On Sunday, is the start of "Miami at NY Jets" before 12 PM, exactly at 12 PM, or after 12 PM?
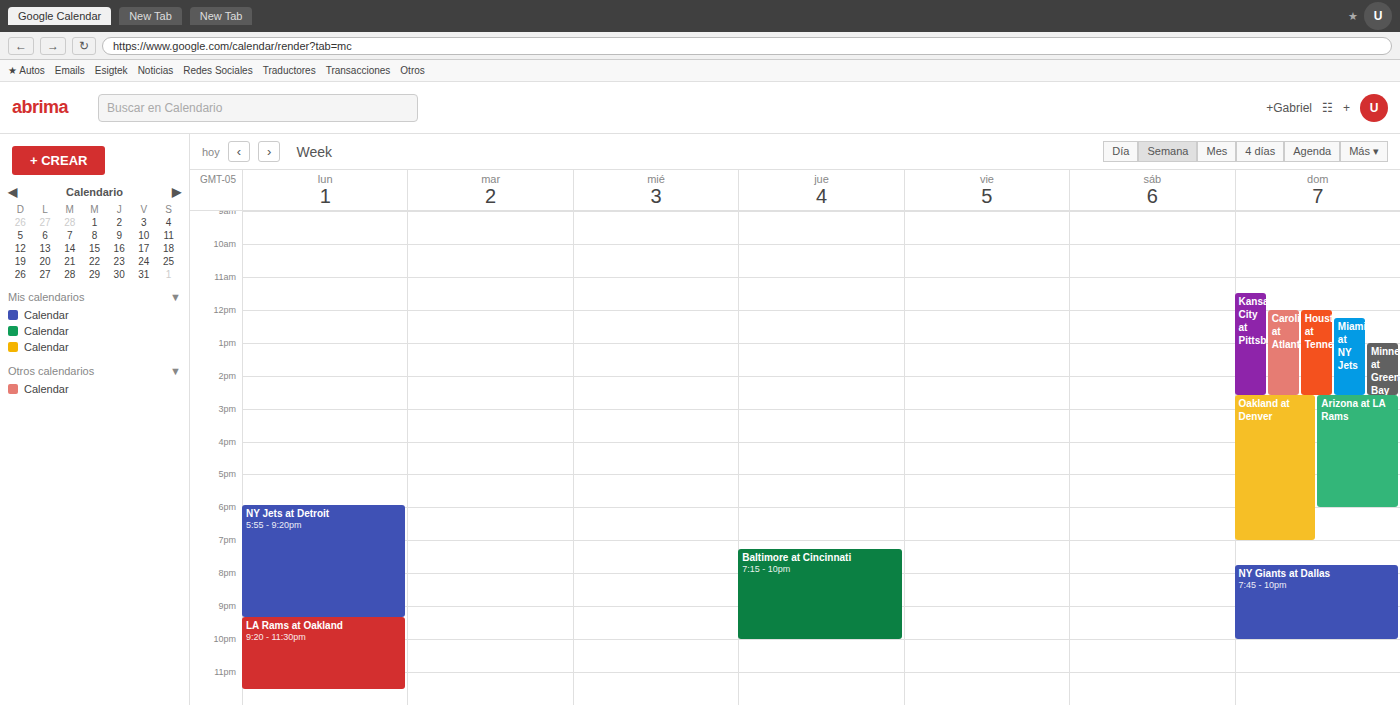
12:15 PM -- after 12 PM, 15 minutes below the 12 PM line.